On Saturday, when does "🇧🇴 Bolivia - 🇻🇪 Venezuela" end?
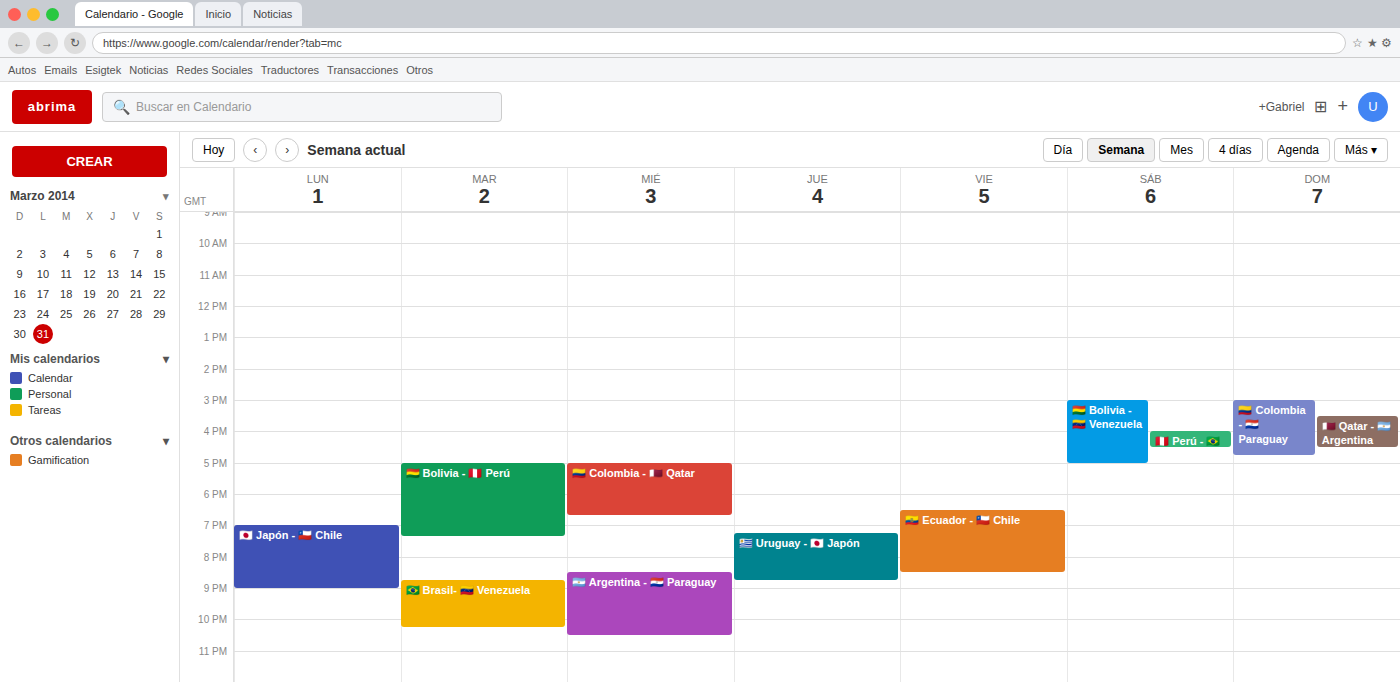
5:00 PM